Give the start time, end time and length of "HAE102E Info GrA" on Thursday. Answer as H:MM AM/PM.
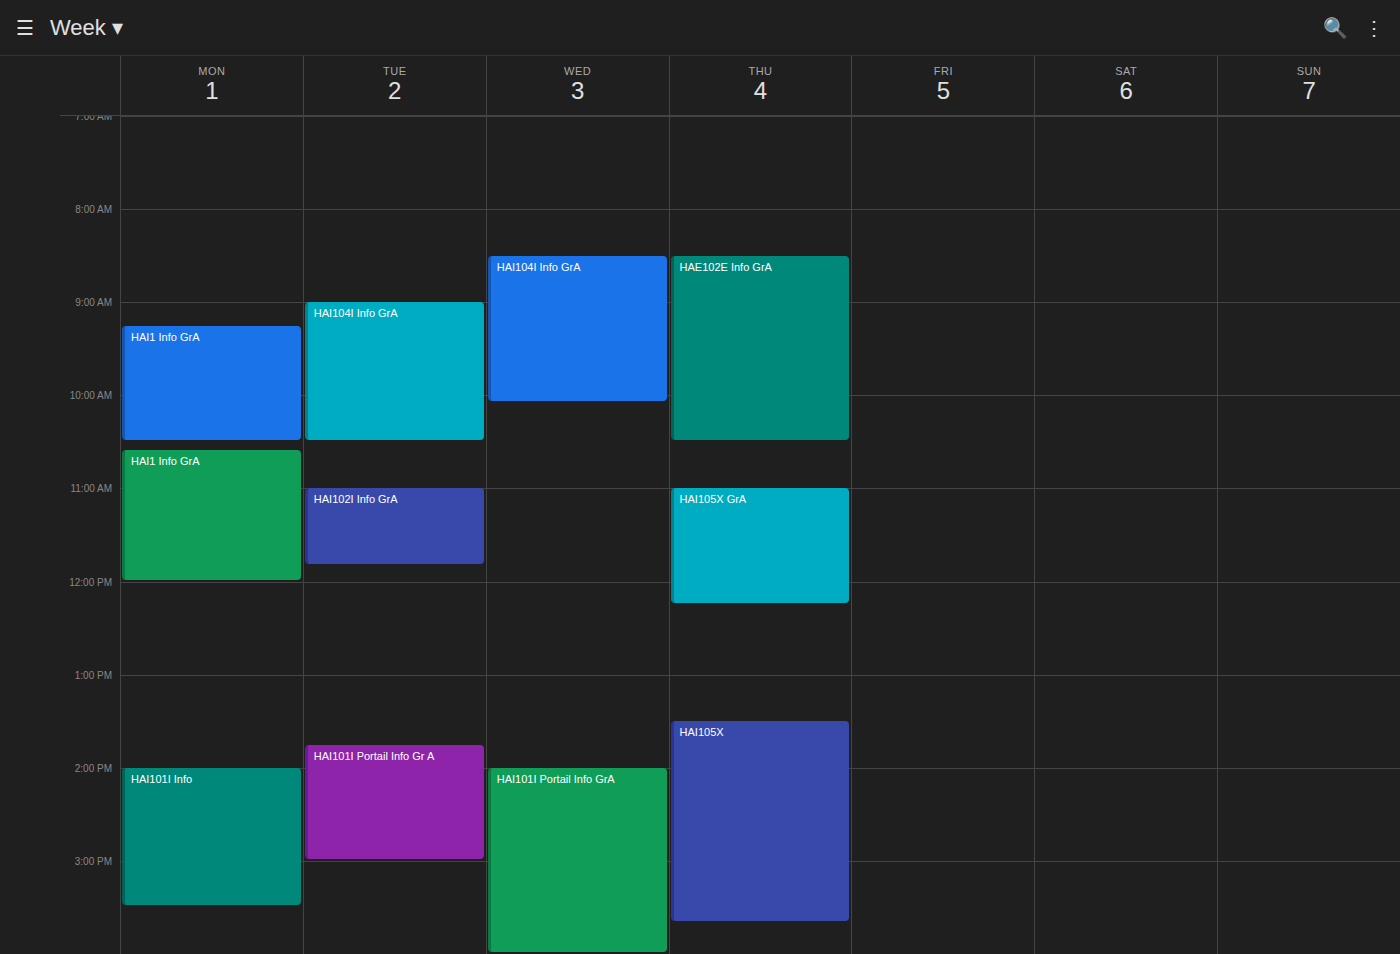
8:30 AM to 10:30 AM, 2 hours